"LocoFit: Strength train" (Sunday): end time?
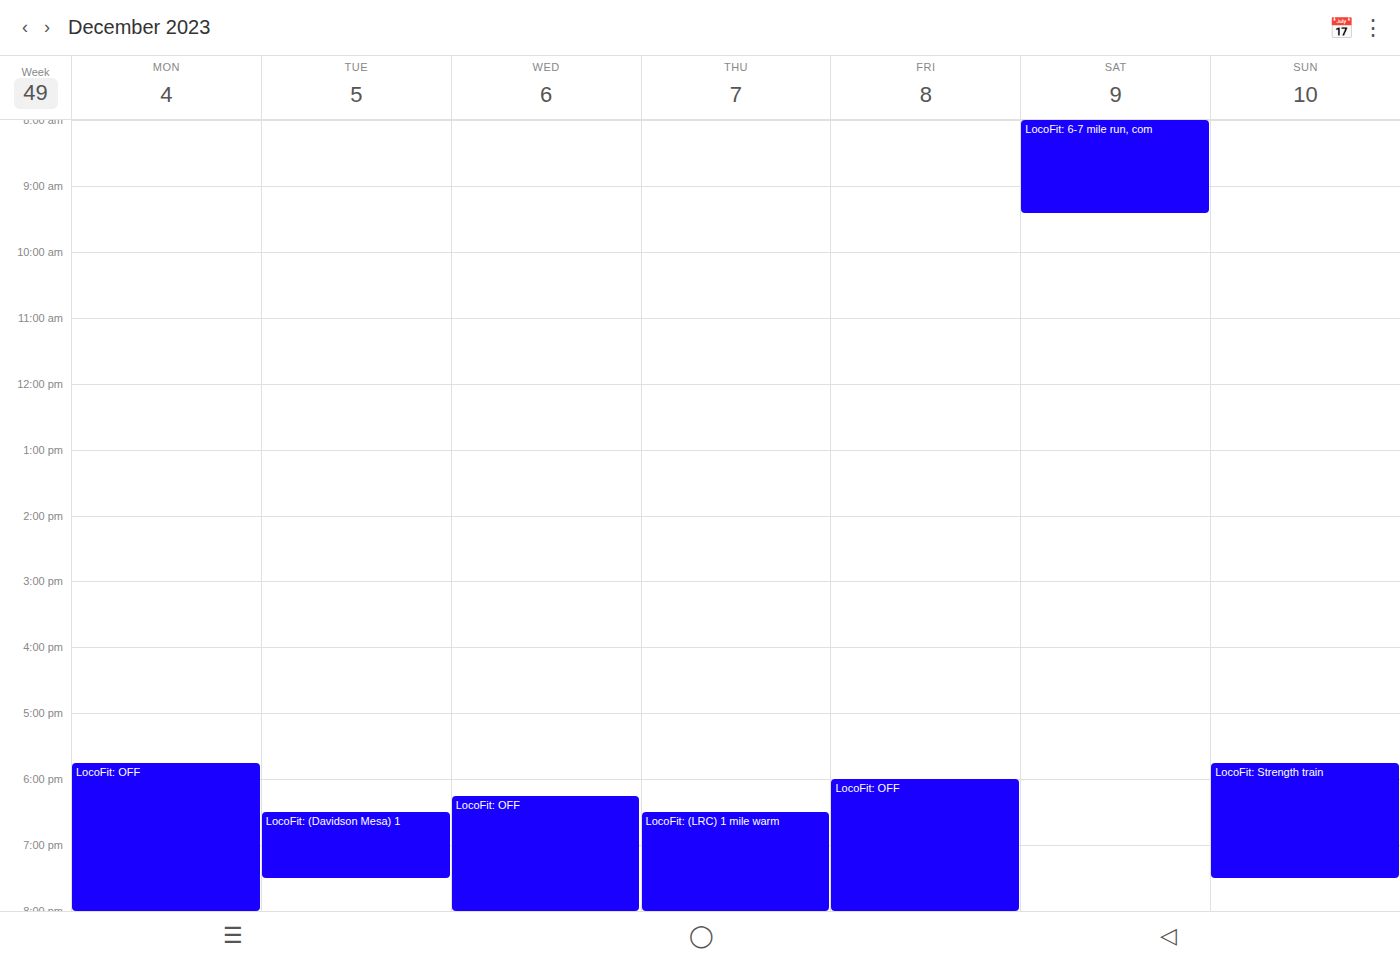
7:30 PM